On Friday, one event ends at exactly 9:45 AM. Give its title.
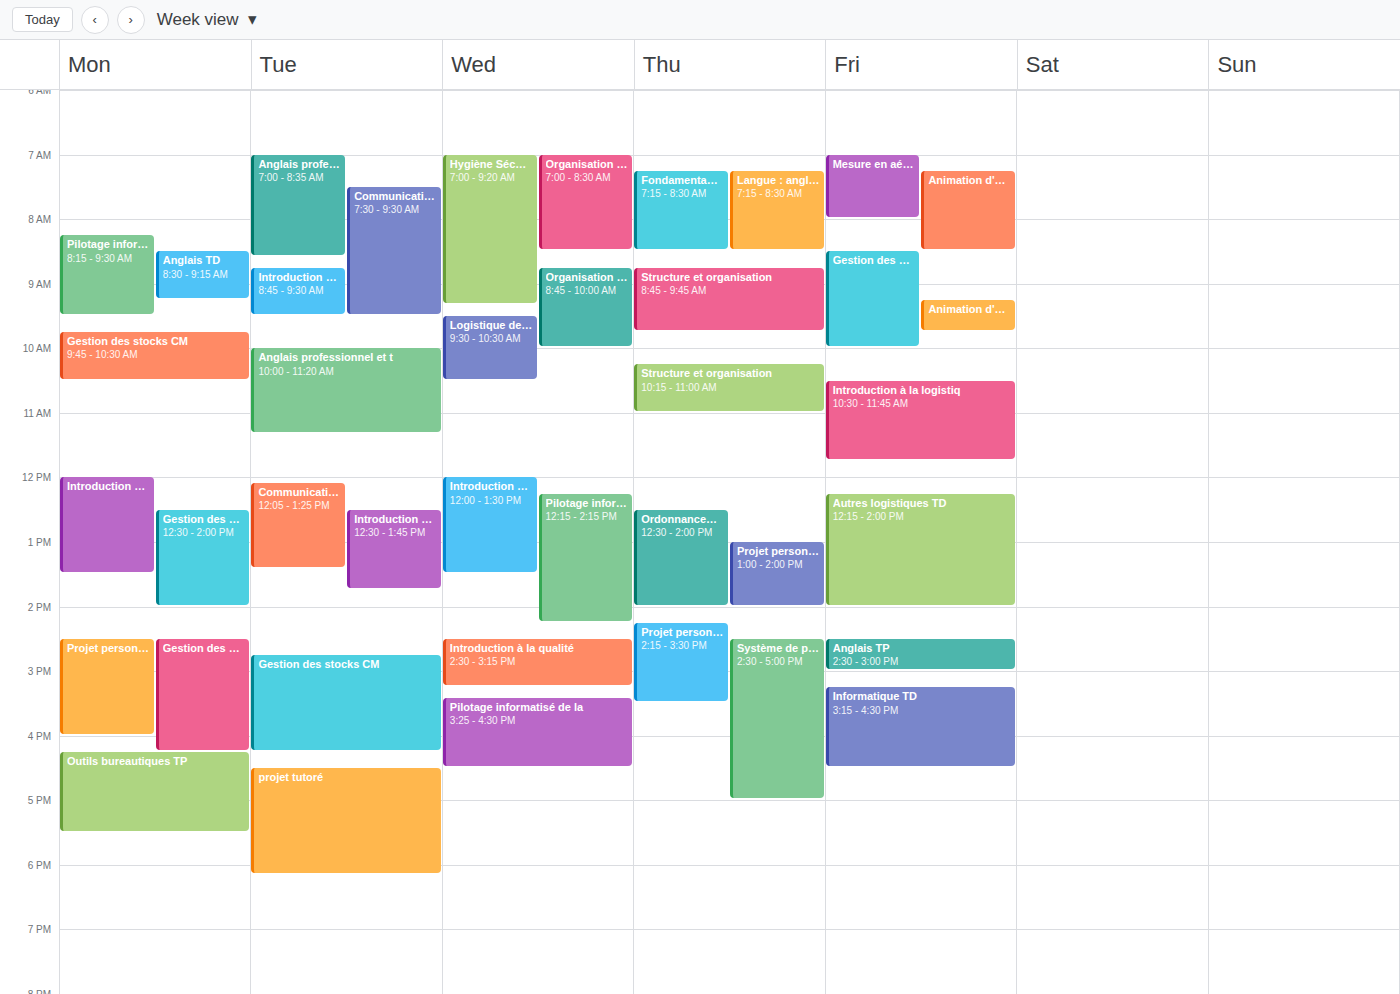
"Animation d'équipe TD"